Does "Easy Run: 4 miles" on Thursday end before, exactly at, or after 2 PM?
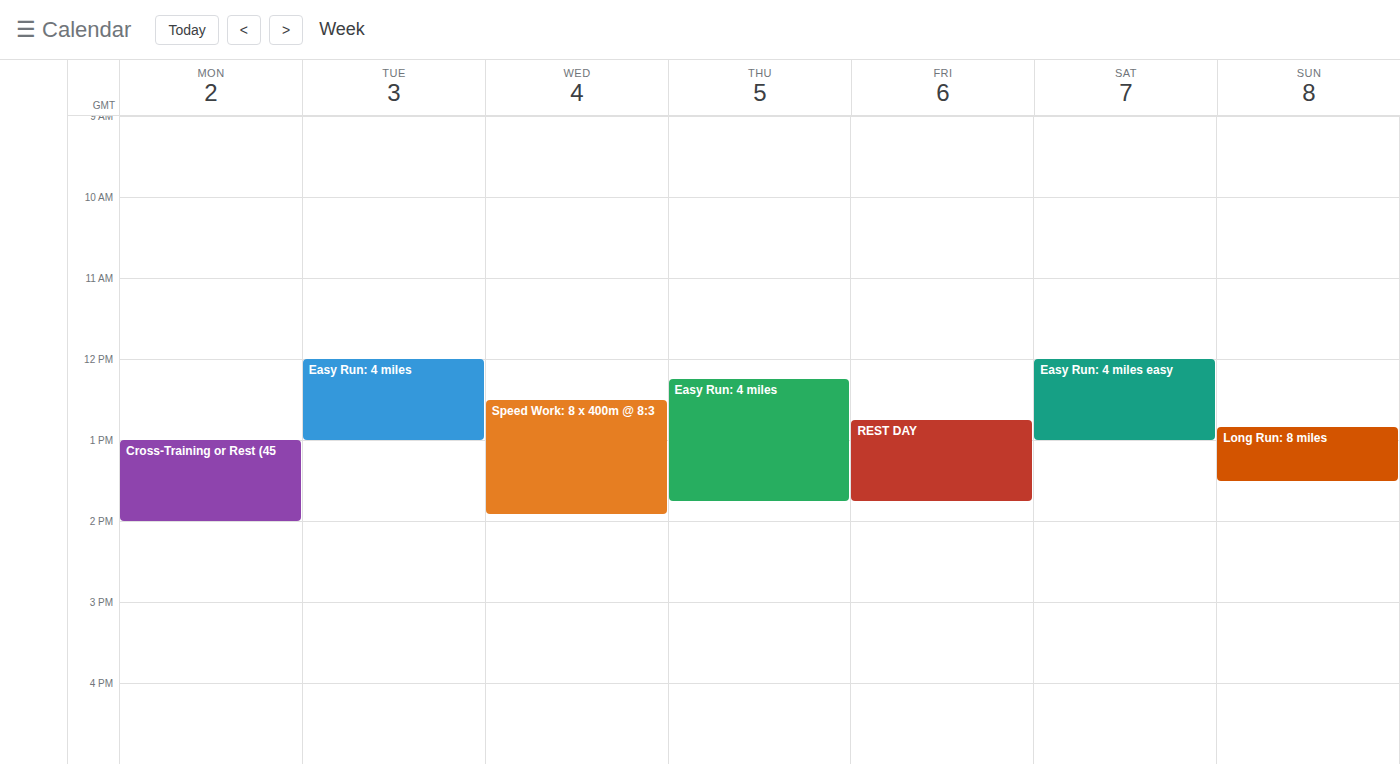
1:45 PM -- before 2 PM, 15 minutes above the 2 PM line.